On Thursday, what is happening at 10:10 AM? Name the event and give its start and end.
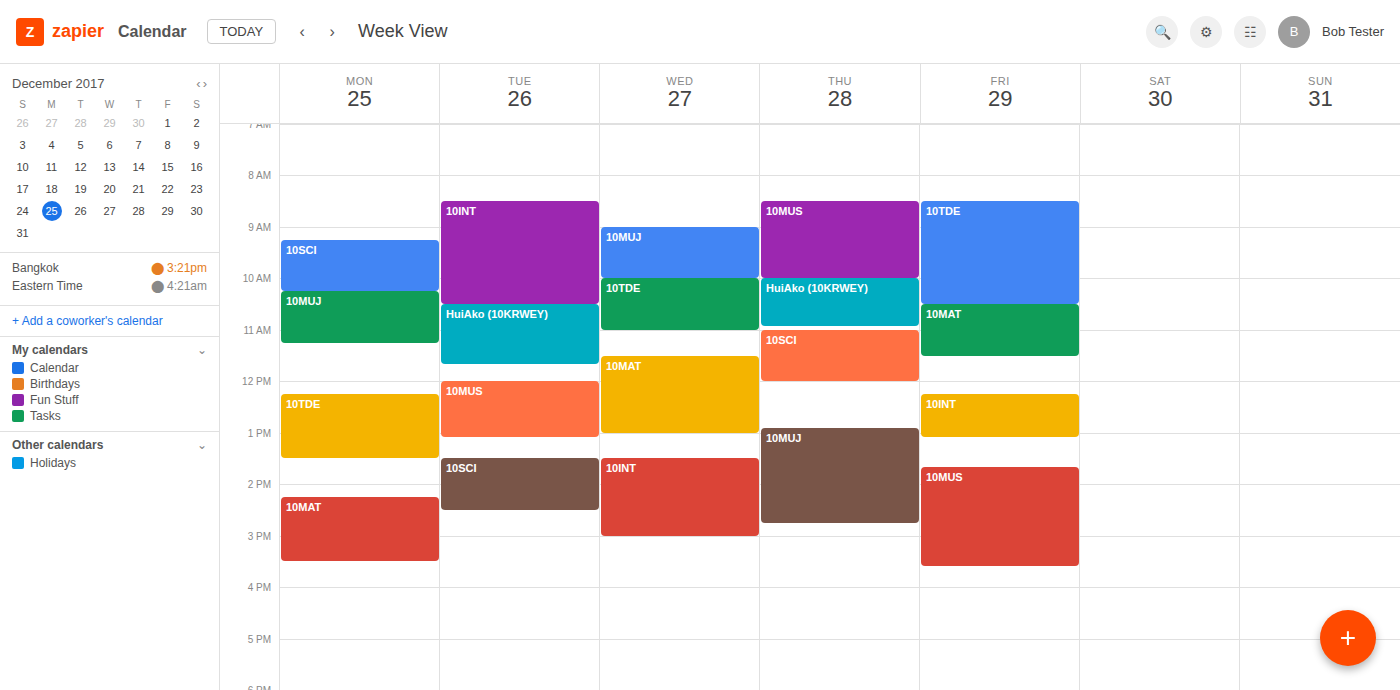
"HuiAko (10KRWEY)", 10:00 AM to 10:55 AM